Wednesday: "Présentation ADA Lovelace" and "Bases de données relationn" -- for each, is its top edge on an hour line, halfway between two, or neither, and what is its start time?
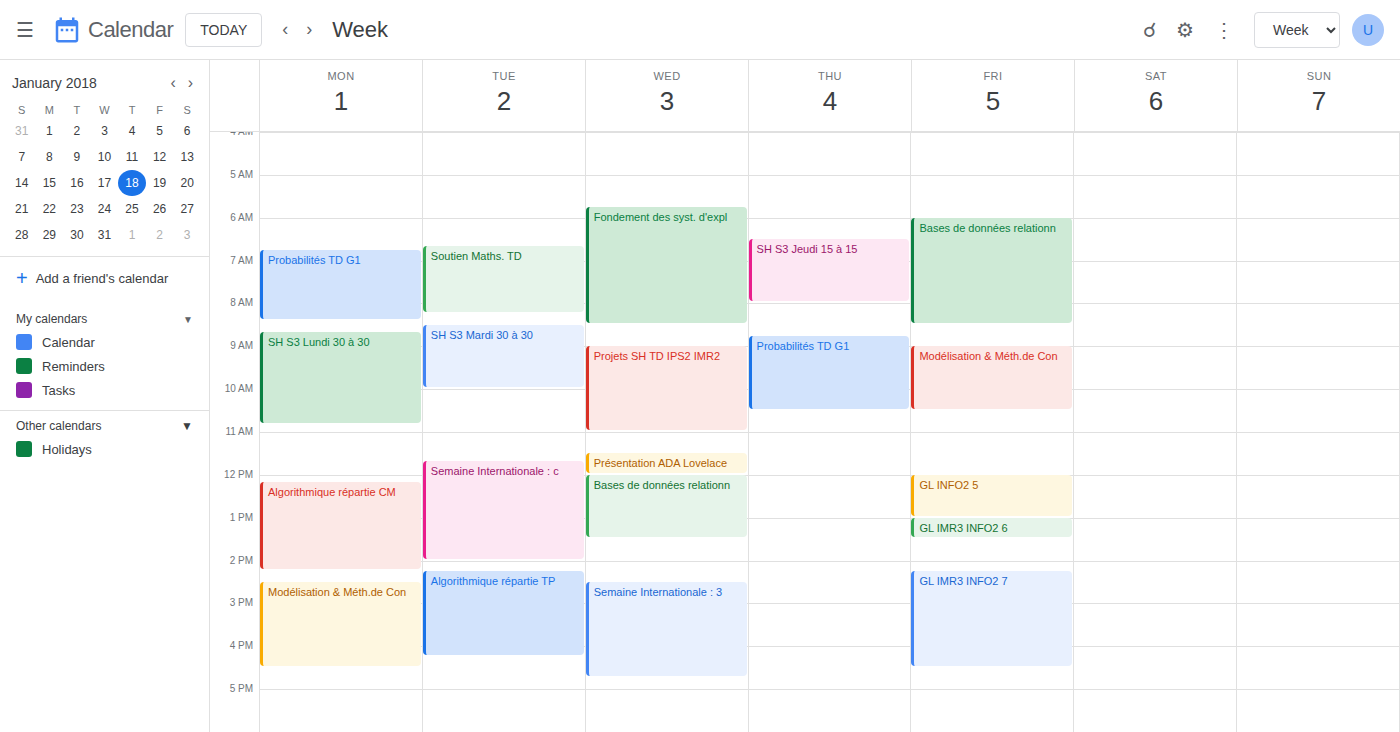
"Présentation ADA Lovelace": 11:30 AM, halfway between the 11 AM and 12 PM lines. "Bases de données relationn": 12:00 PM, exactly on the 12 PM line.